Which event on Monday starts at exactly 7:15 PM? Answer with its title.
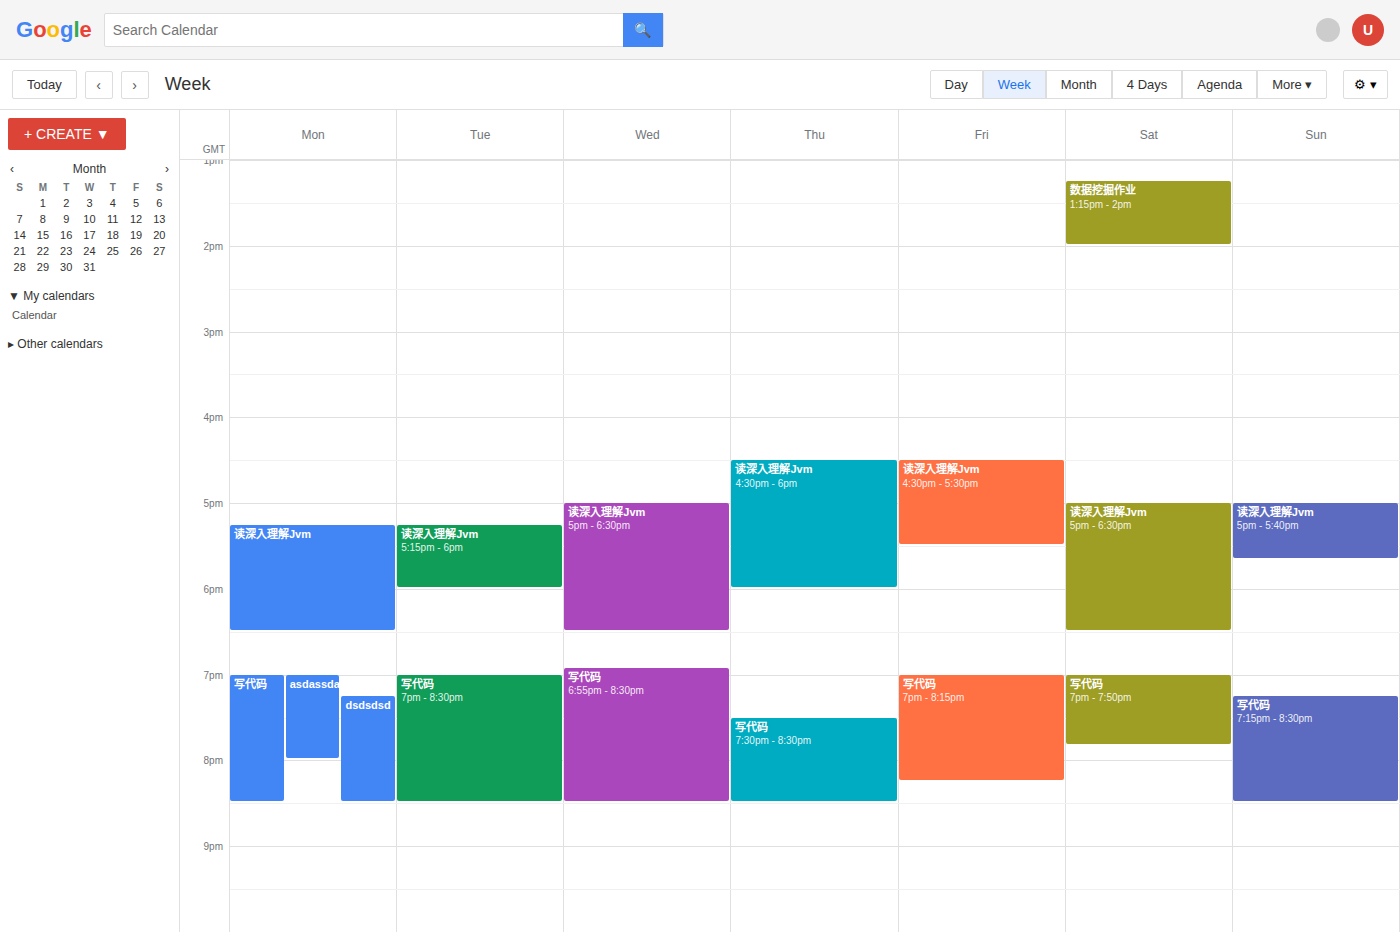
"dsdsdsd"